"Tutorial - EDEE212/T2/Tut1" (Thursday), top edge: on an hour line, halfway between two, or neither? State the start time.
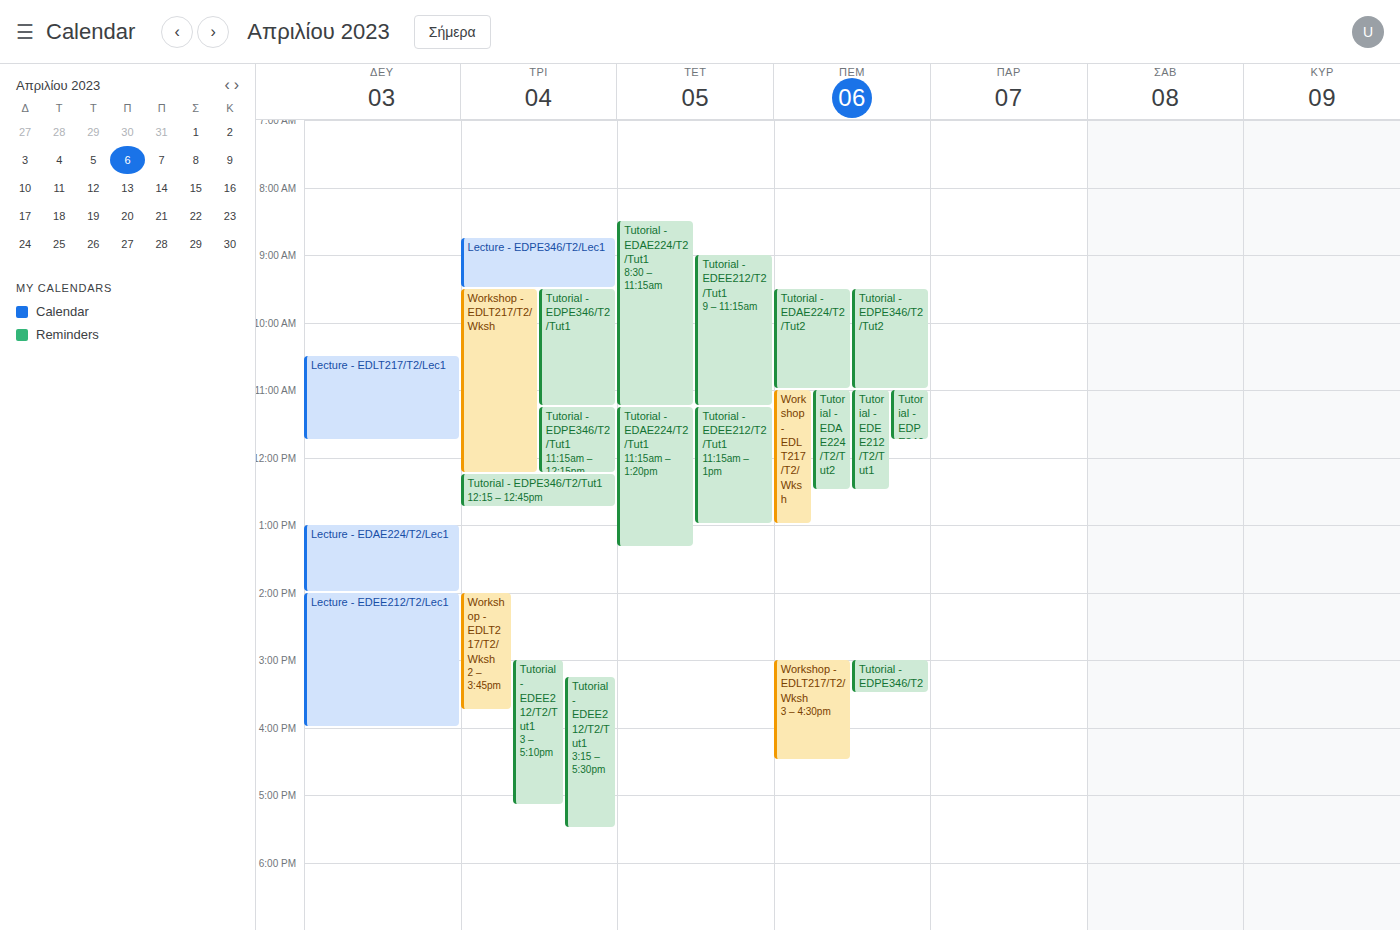
11:00 AM -- exactly on the 11 AM line.